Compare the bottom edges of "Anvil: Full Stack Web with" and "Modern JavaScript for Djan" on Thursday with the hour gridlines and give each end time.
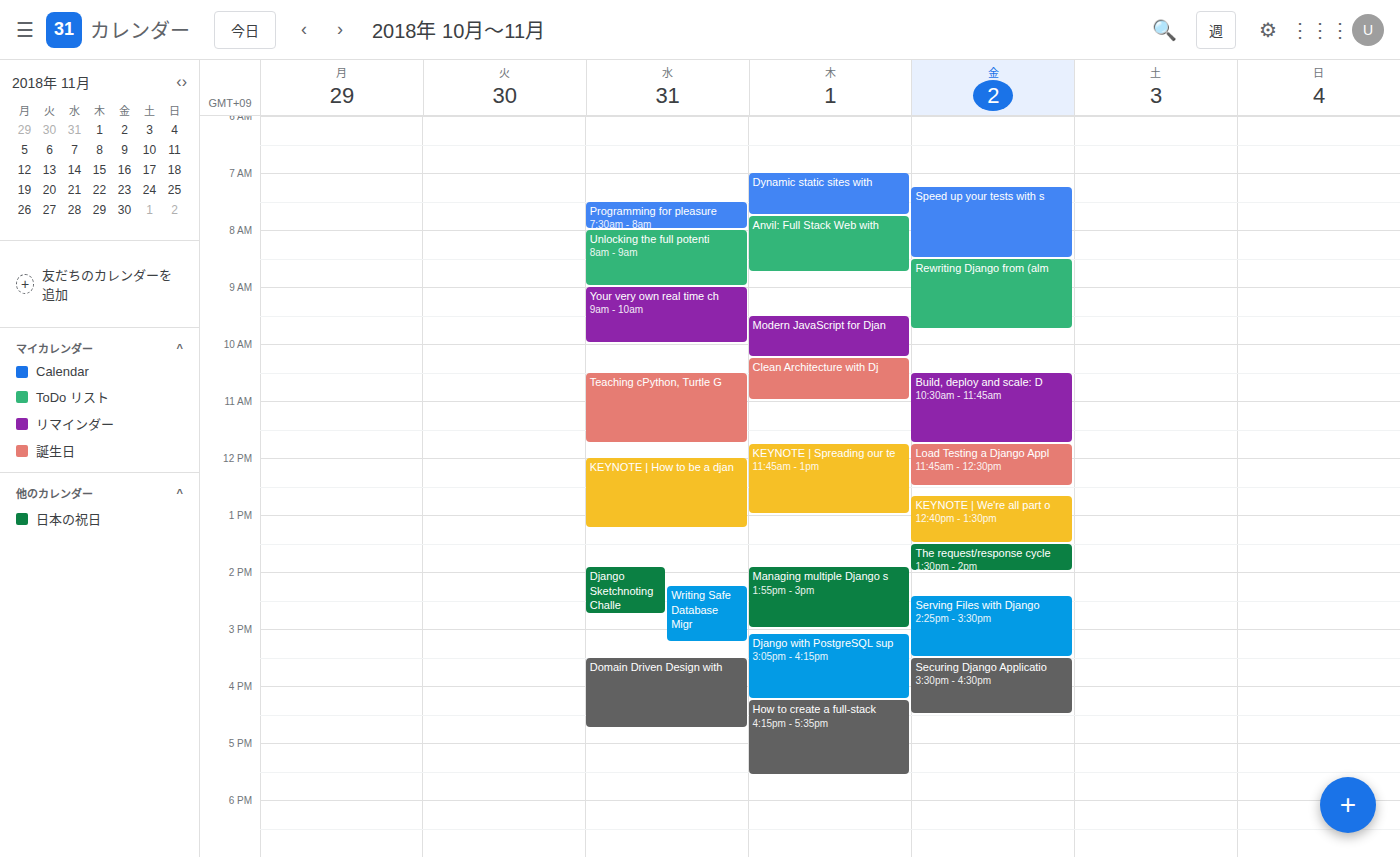
"Anvil: Full Stack Web with": 8:45 AM, neither: three quarters of the way from the 8 AM line to the 9 AM line. "Modern JavaScript for Djan": 10:15 AM, neither: a quarter of the way from the 10 AM line to the 11 AM line.